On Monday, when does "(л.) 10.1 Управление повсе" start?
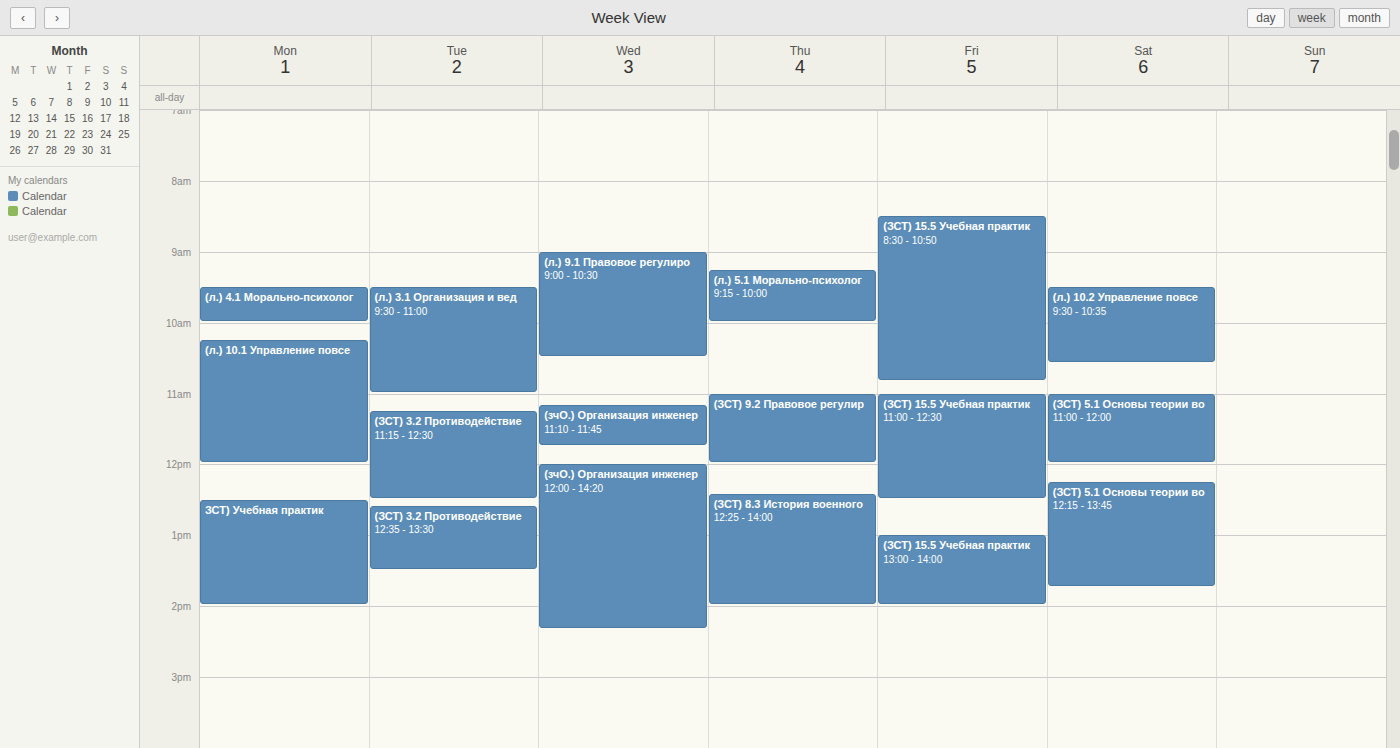
10:15 AM